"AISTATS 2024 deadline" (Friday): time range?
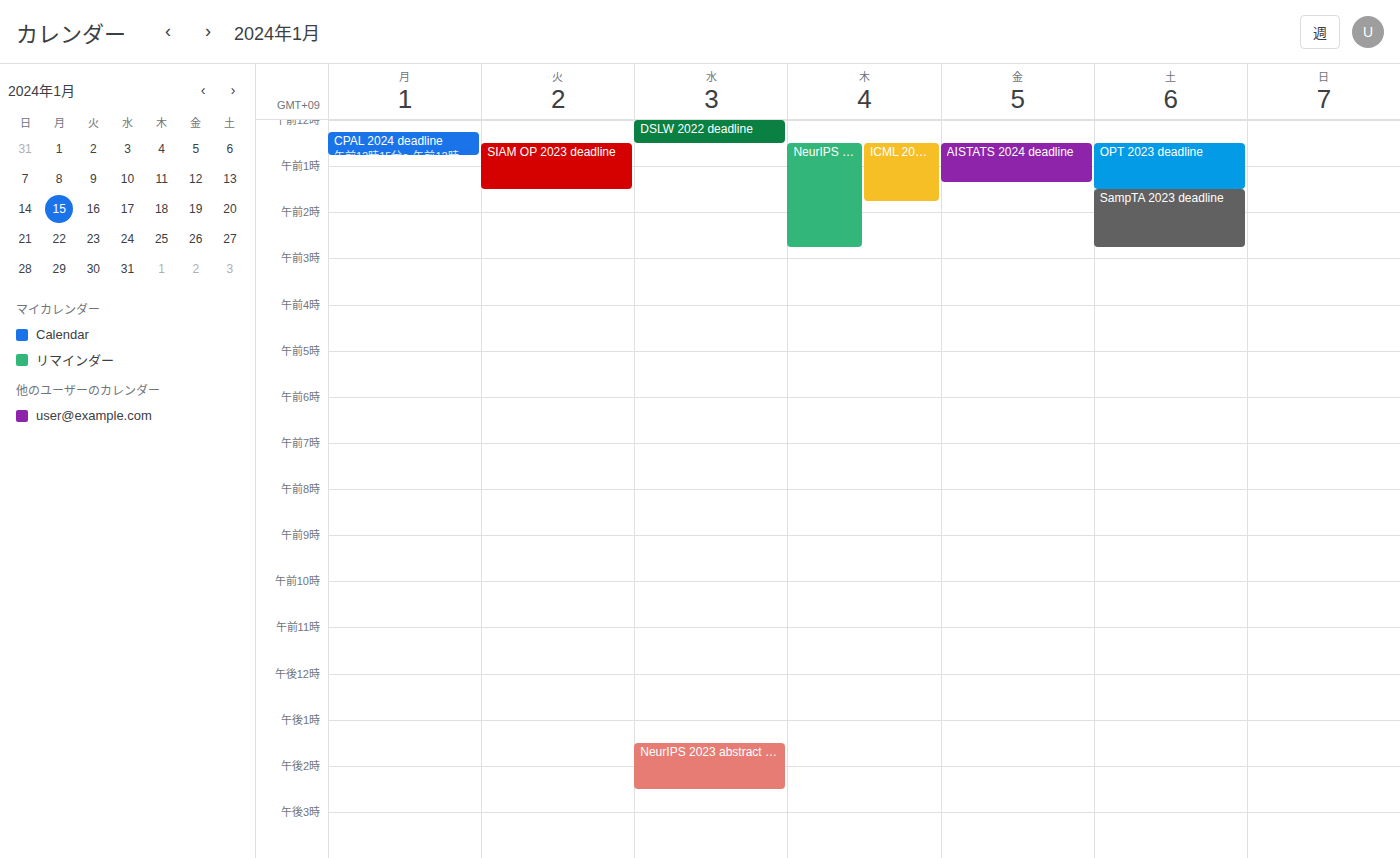
12:30 AM to 1:20 AM